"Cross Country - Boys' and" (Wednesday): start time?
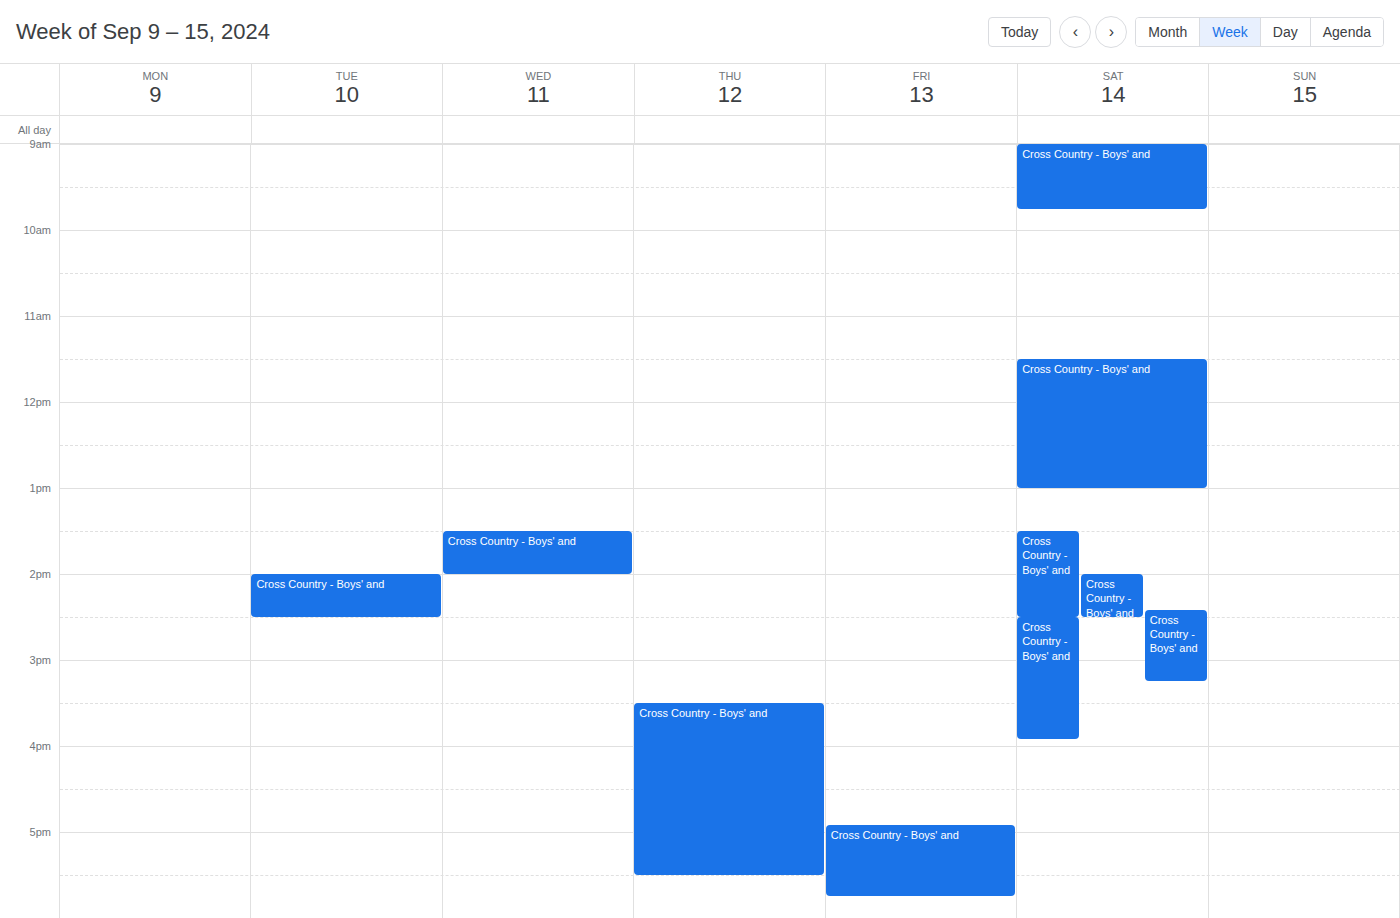
1:30 PM